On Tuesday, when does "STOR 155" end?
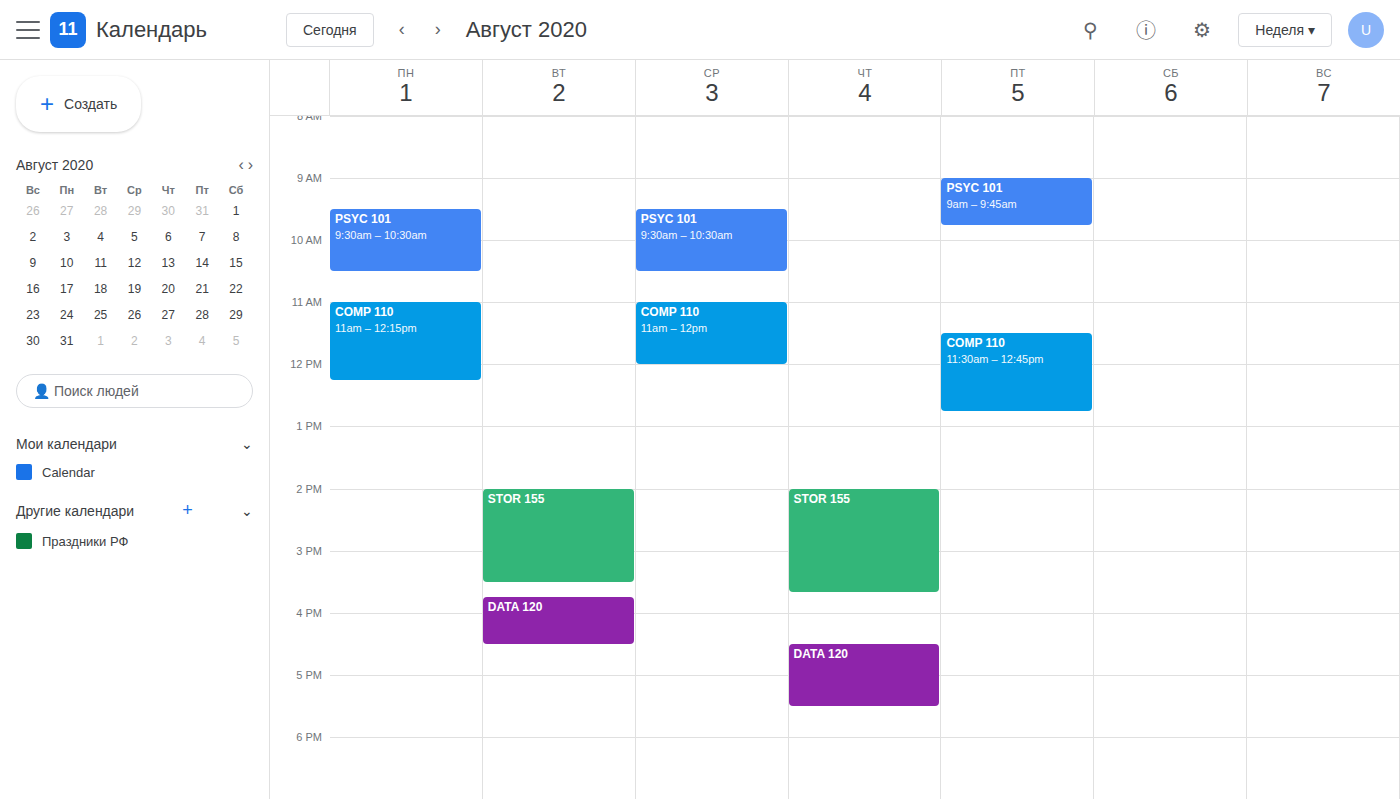
3:30 PM